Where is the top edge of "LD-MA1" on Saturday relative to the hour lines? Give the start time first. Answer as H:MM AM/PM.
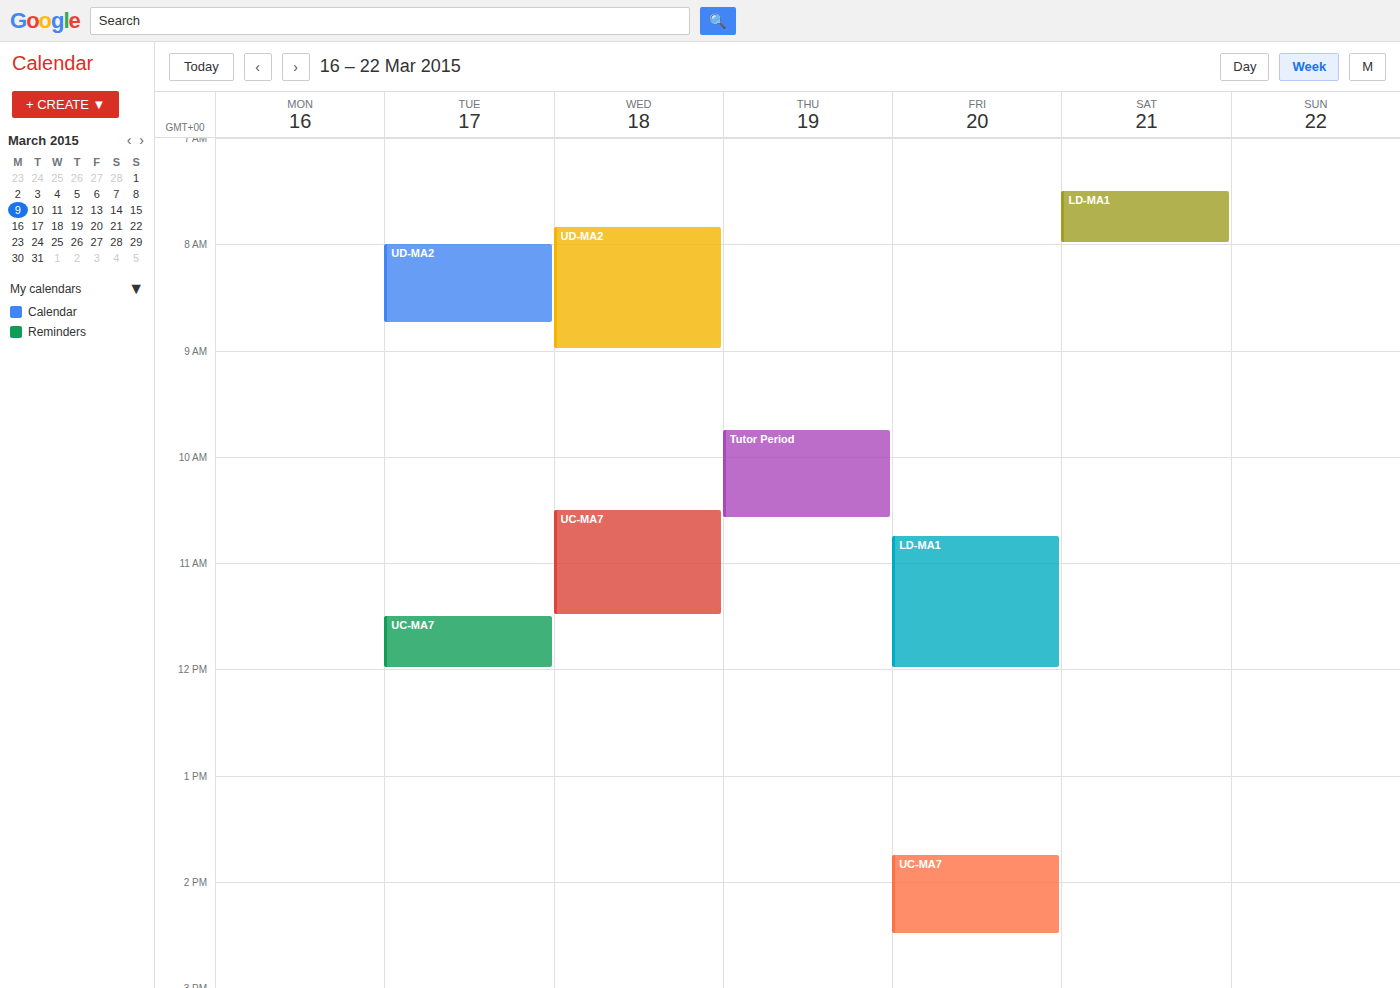
7:30 AM -- halfway between the 7 AM and 8 AM lines.